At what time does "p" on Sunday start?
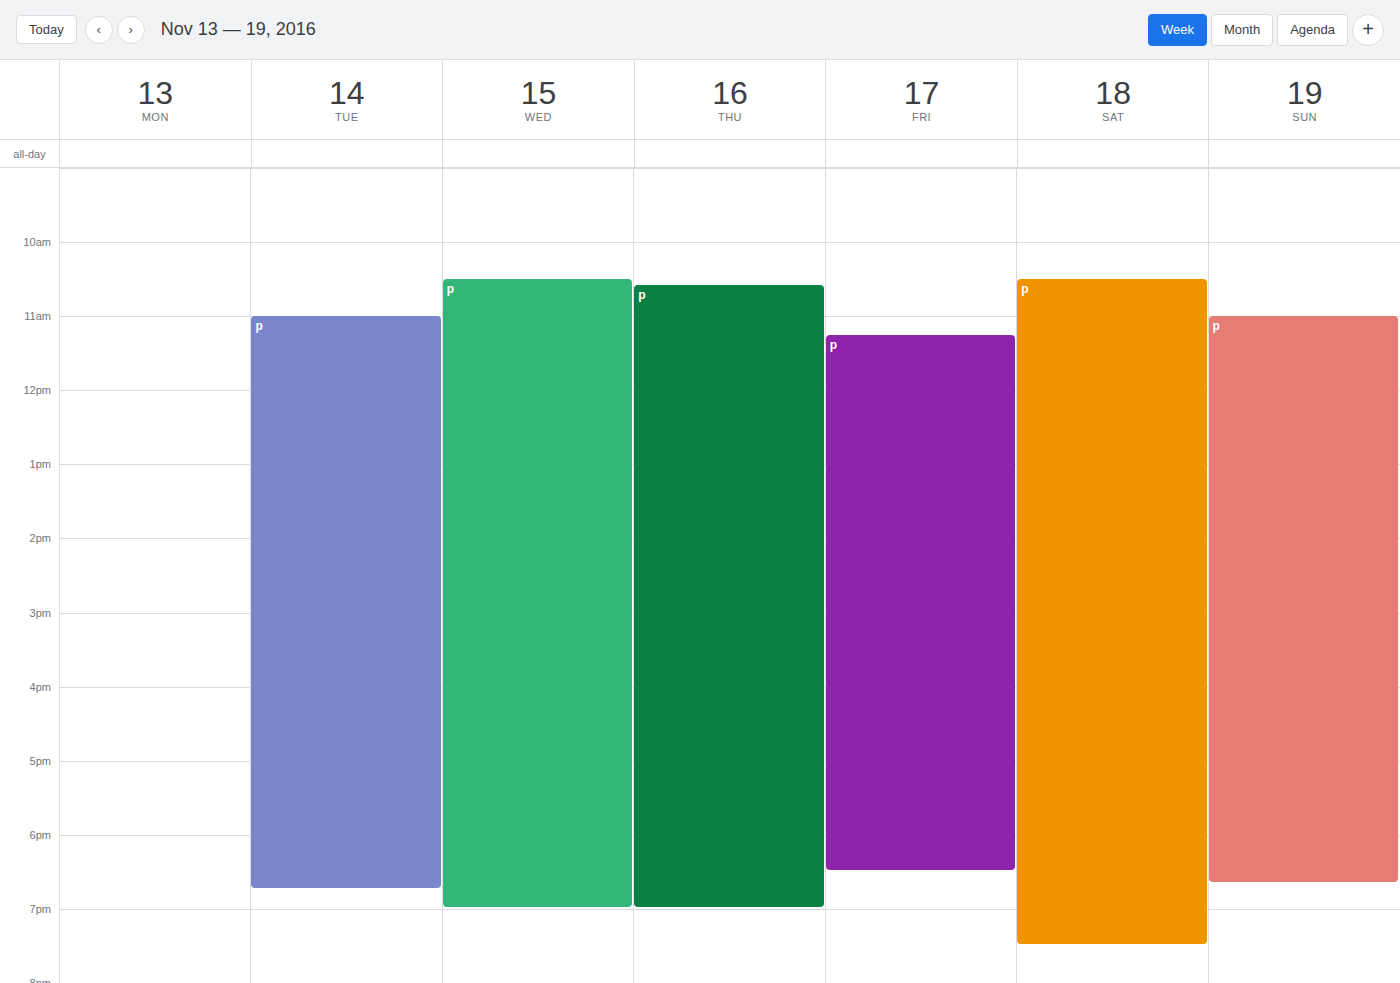
11:00 AM